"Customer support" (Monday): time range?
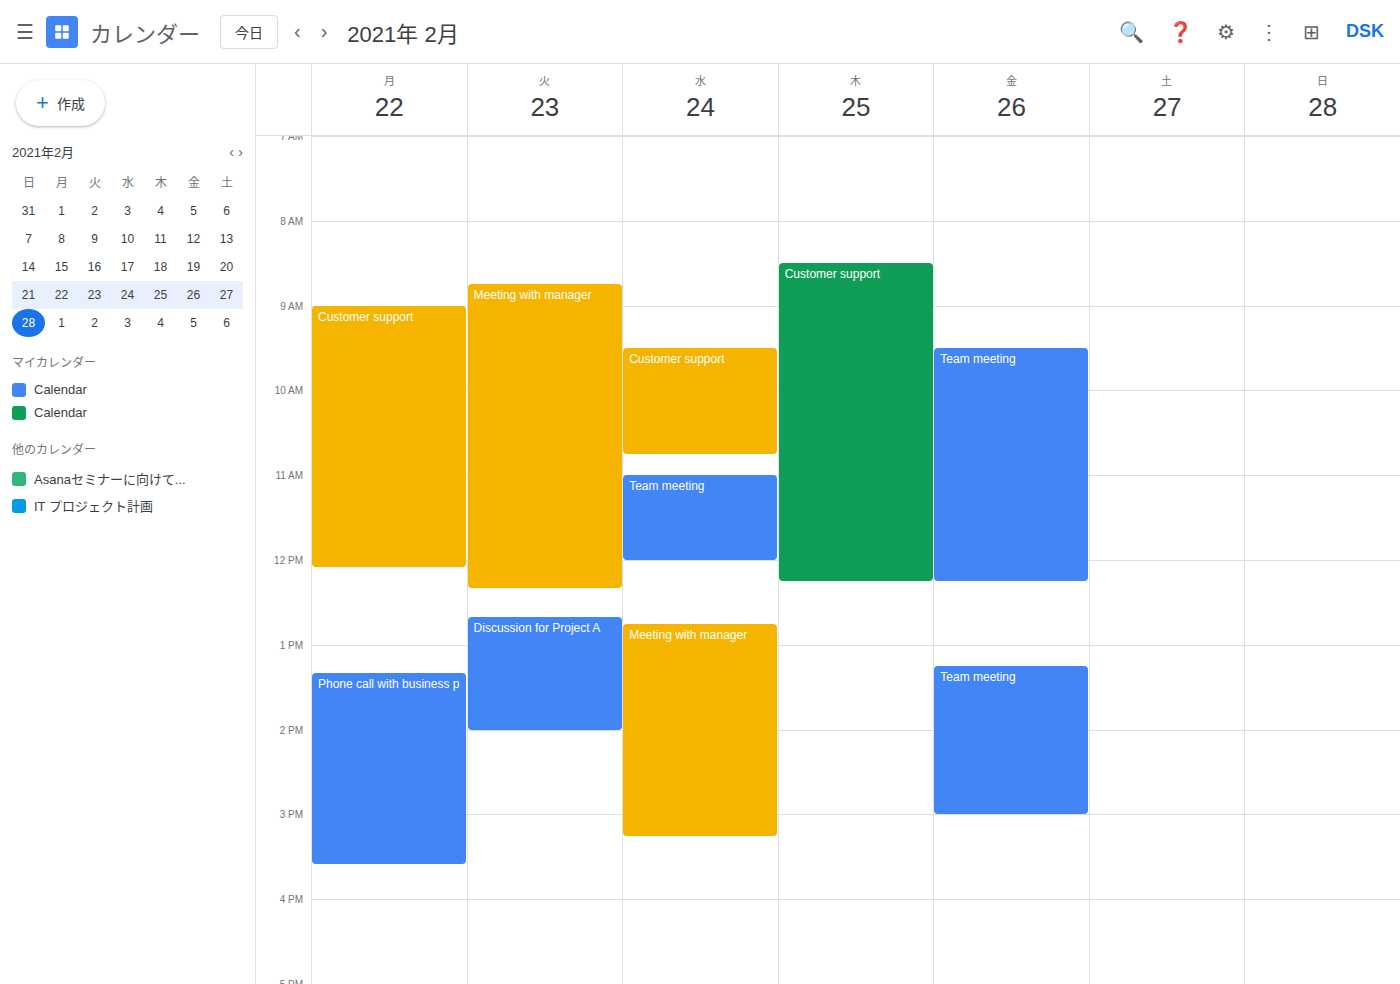
09:00 to 12:05